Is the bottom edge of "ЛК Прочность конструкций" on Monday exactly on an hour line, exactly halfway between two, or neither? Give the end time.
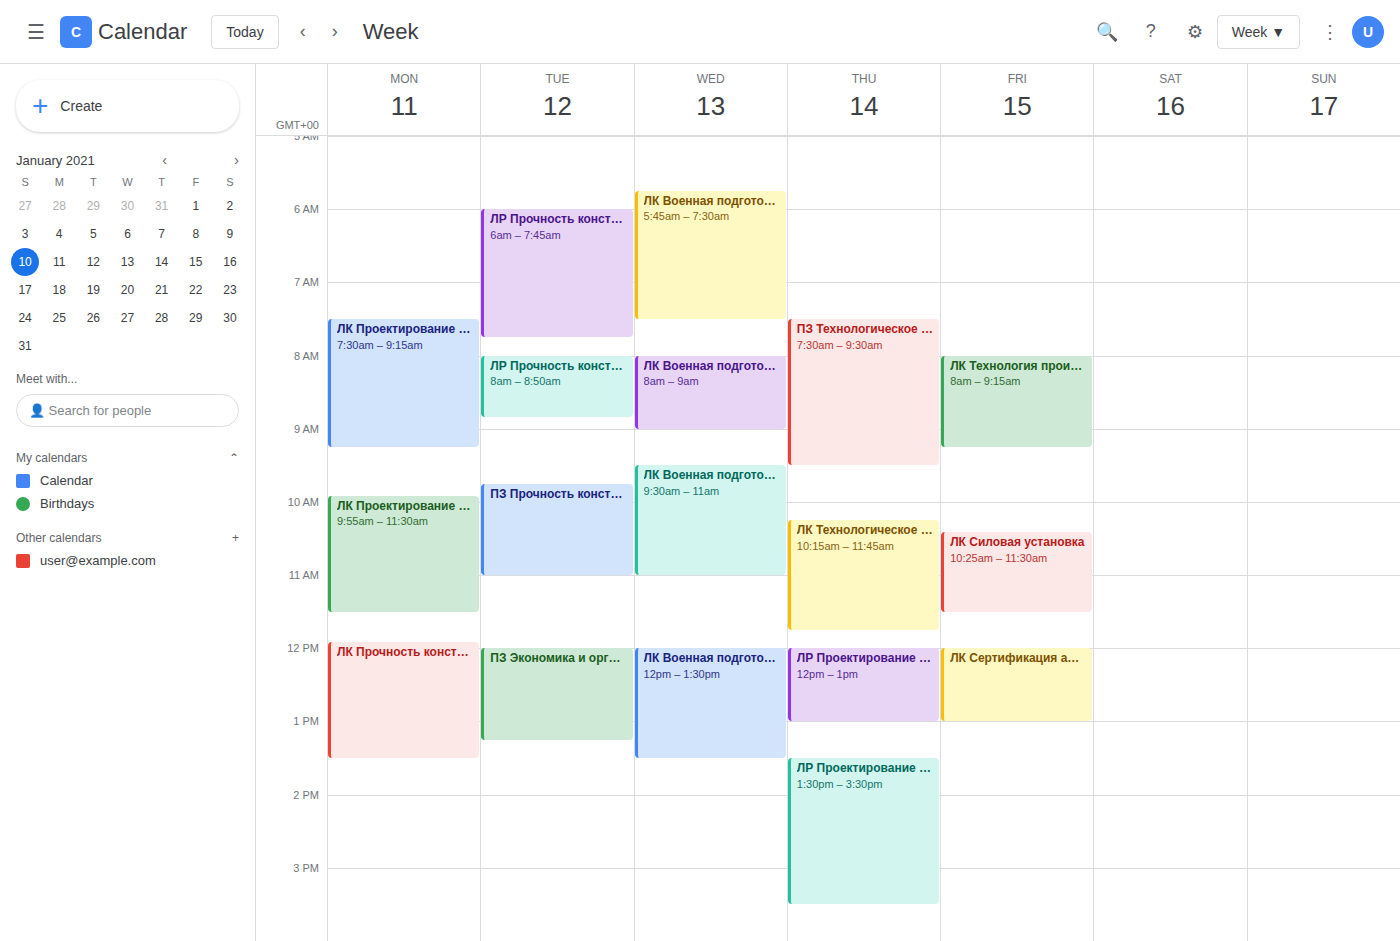
1:30 PM -- halfway between the 1 PM and 2 PM lines.